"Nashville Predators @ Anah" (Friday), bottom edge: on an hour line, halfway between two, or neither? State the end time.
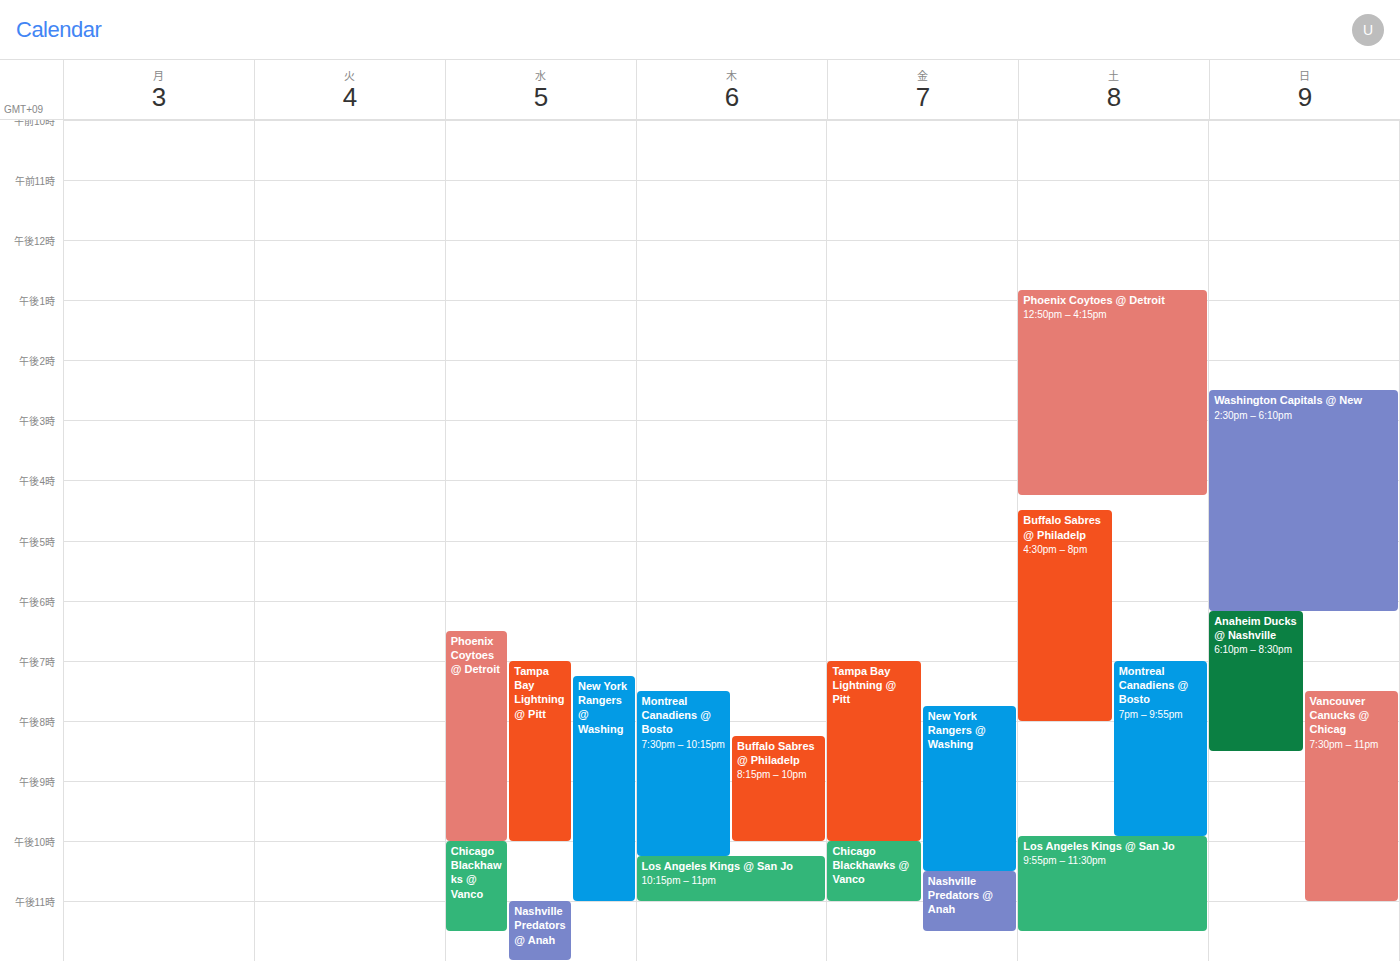
11:30 PM -- halfway between the 11 PM and 12 AM lines.